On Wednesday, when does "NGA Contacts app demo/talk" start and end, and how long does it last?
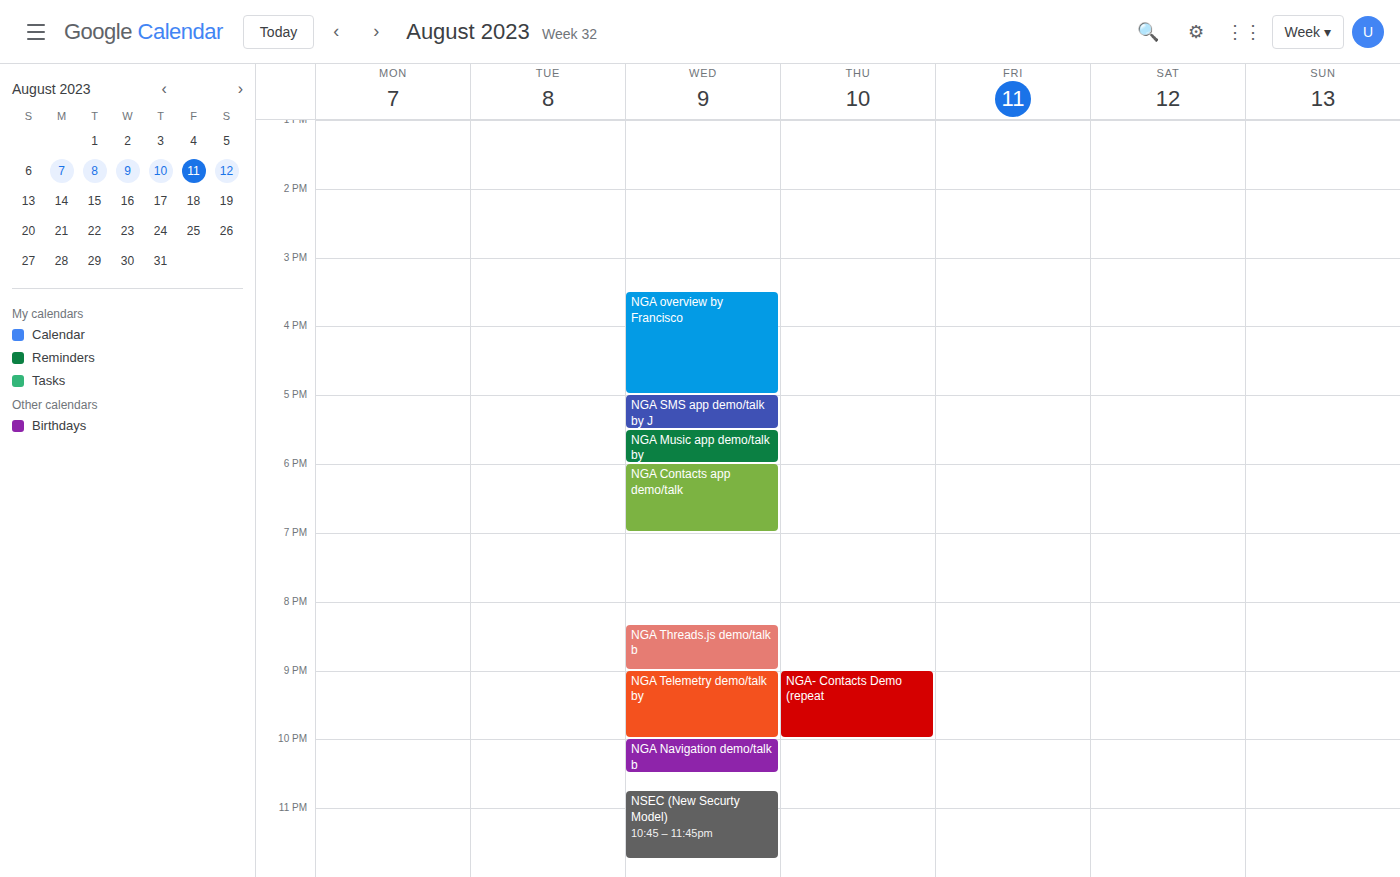
6:00 PM to 7:00 PM, 1 hour